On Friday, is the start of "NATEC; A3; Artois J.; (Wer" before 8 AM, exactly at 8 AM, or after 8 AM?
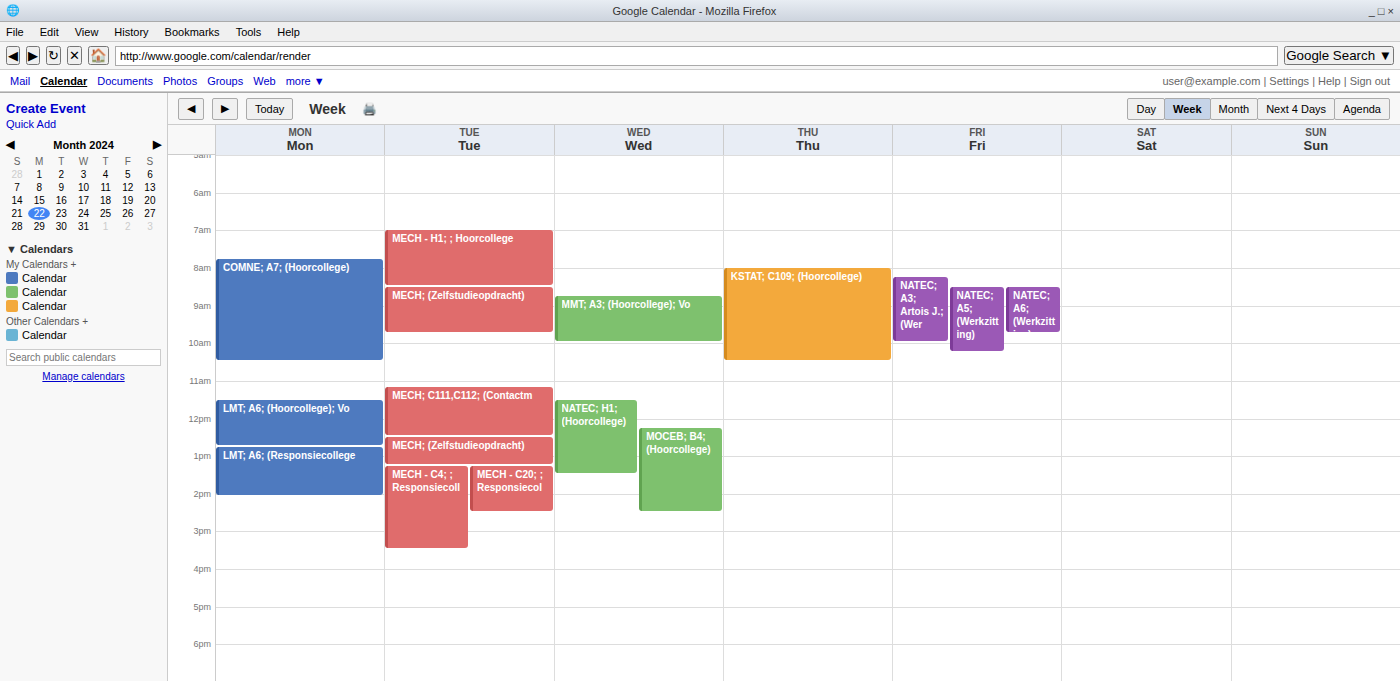
8:15 AM -- after 8 AM, 15 minutes below the 8 AM line.